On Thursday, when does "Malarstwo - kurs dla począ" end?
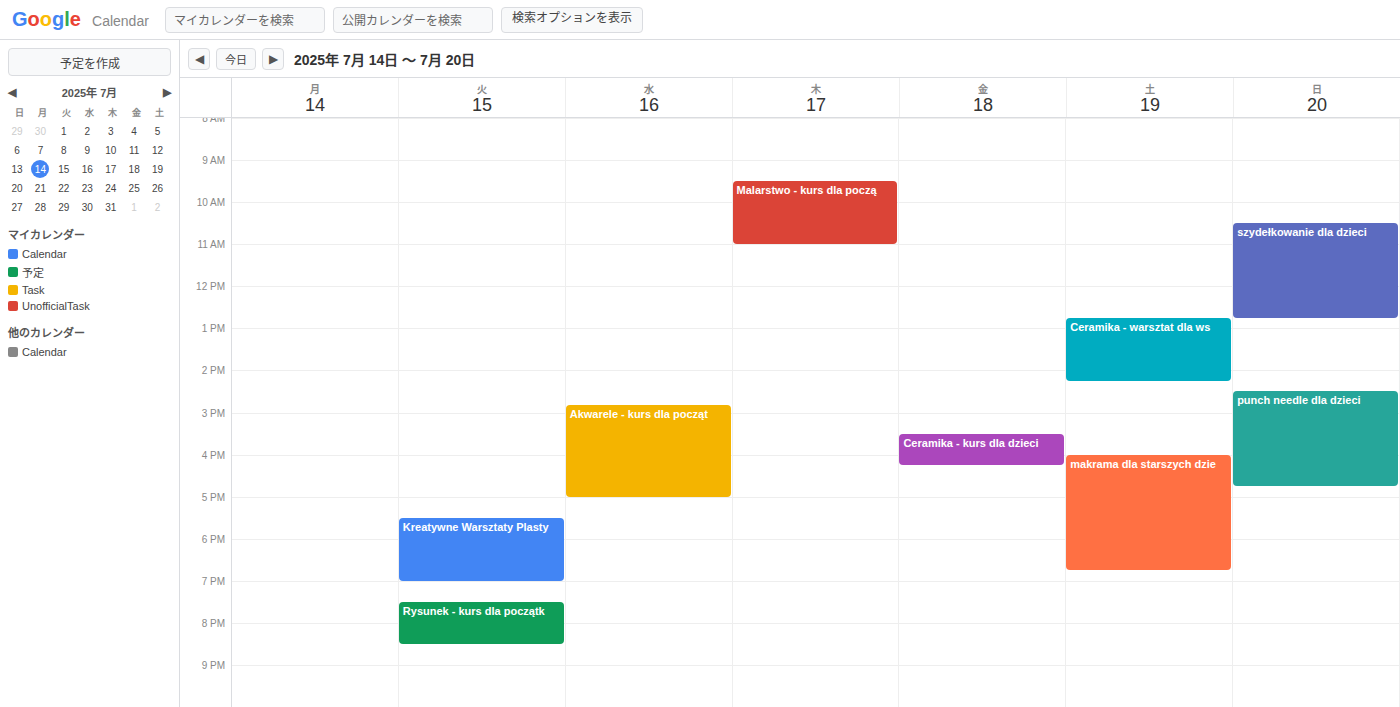
11:00 AM